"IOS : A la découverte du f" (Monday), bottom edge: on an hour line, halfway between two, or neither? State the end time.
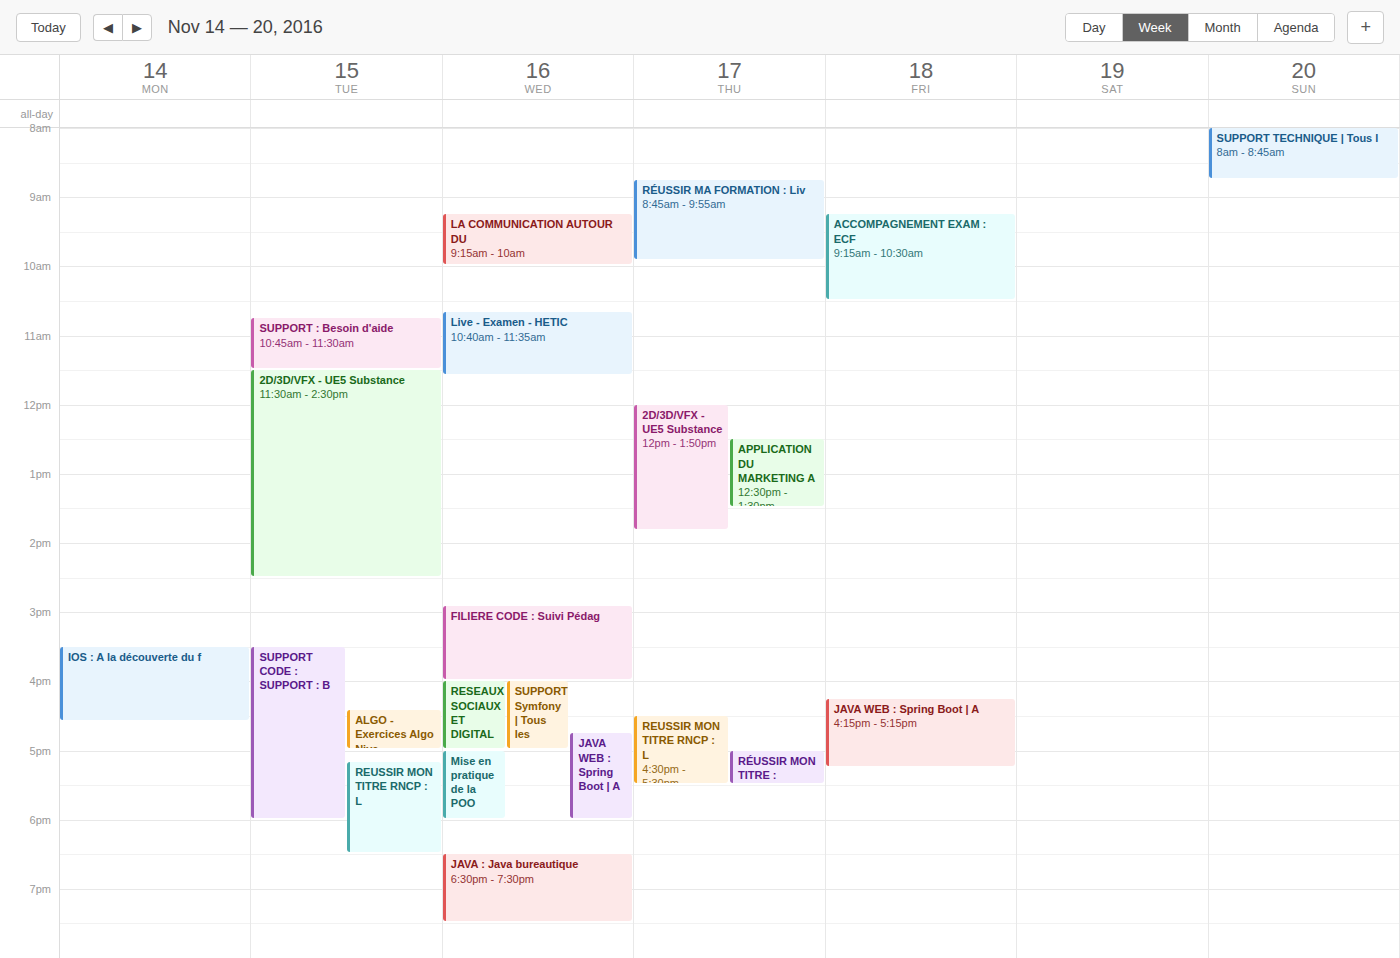
16:35 -- neither: 35 minutes below the 16:00 line and 25 minutes above the 17:00 line.